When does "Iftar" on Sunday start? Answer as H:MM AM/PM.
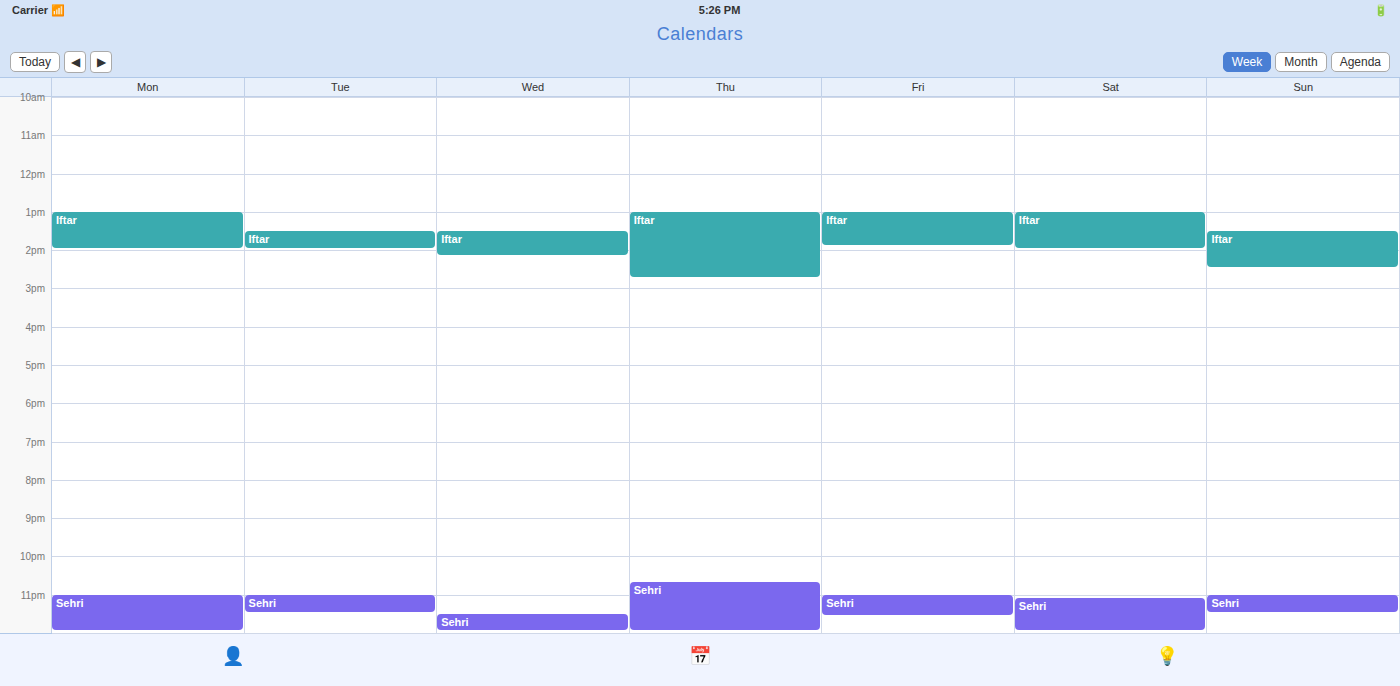
1:30 PM